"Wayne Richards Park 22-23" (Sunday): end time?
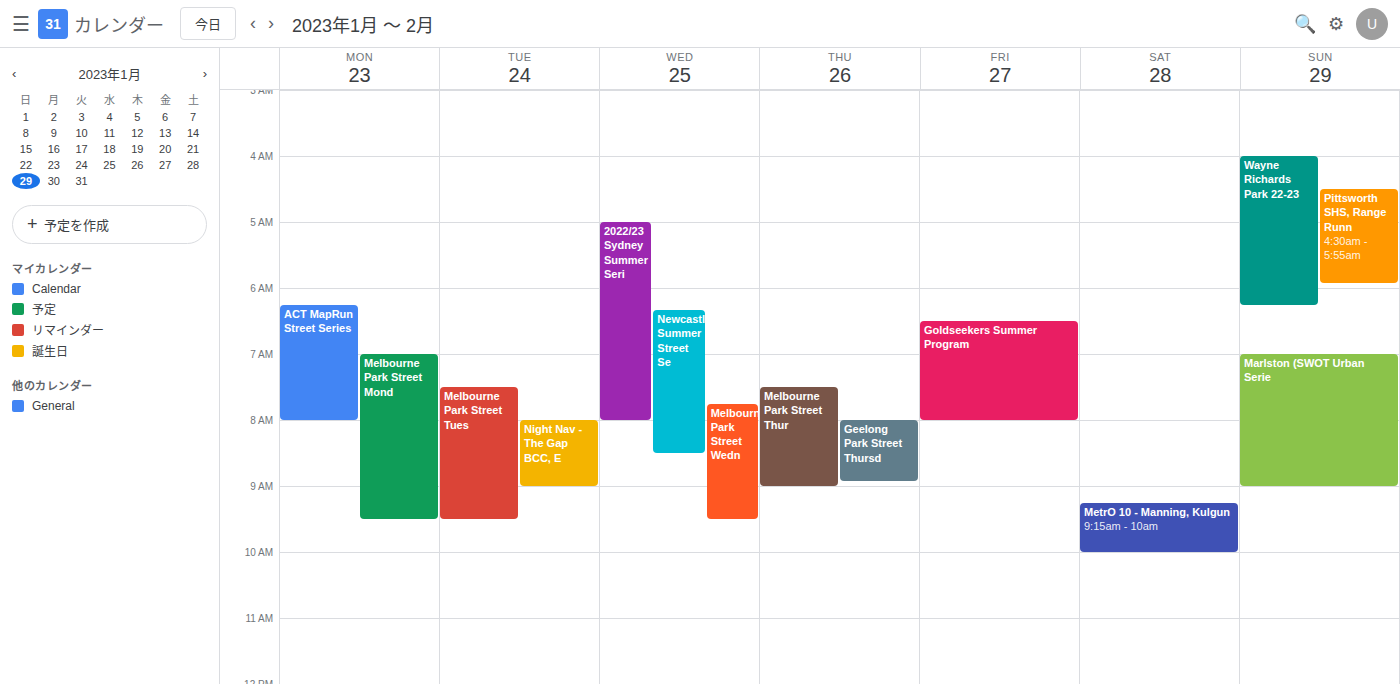
6:15 AM